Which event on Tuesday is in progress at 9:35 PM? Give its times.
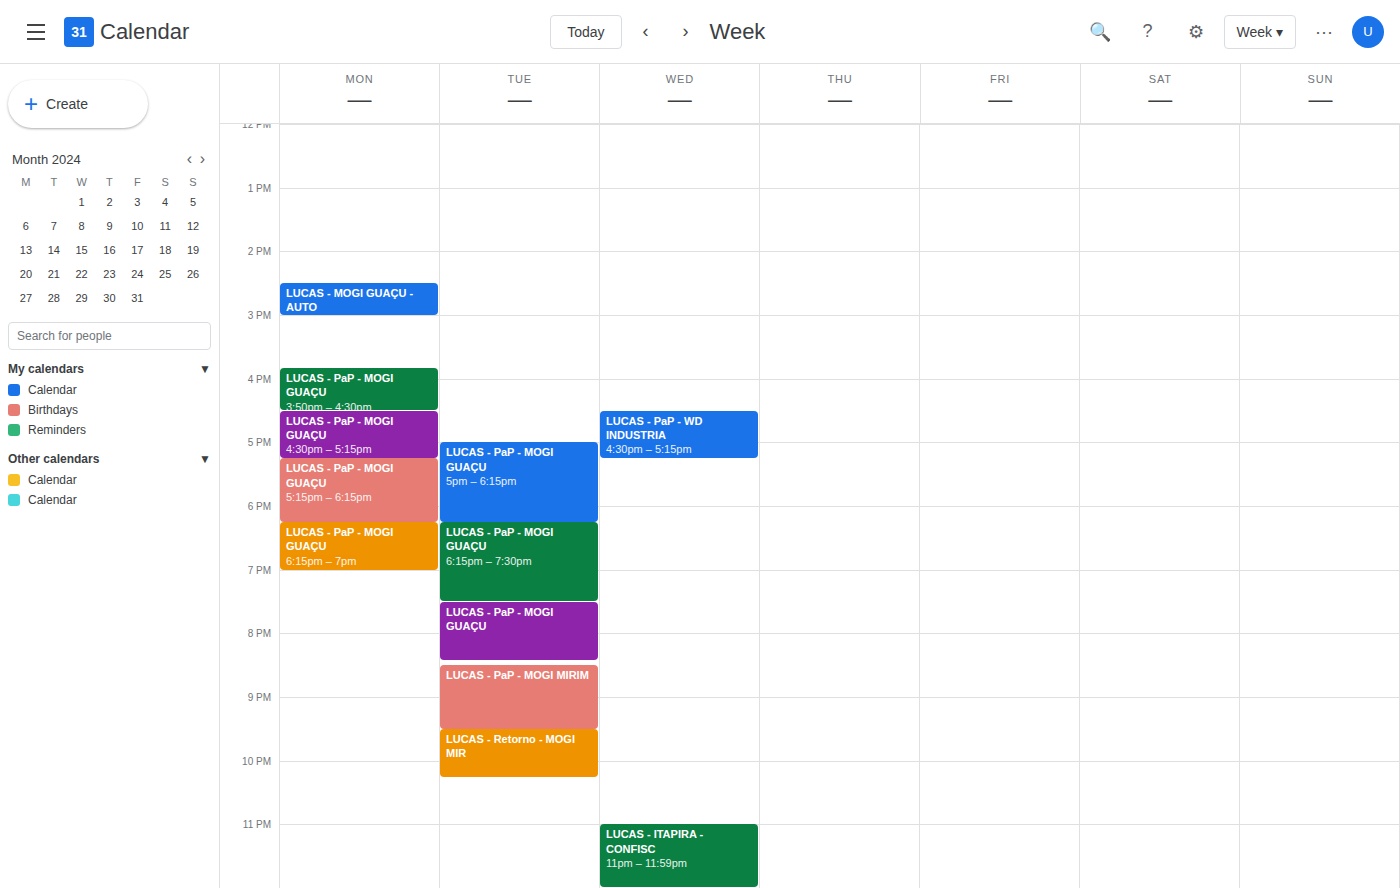
"LUCAS - Retorno - MOGI MIR", 9:30 PM to 10:15 PM